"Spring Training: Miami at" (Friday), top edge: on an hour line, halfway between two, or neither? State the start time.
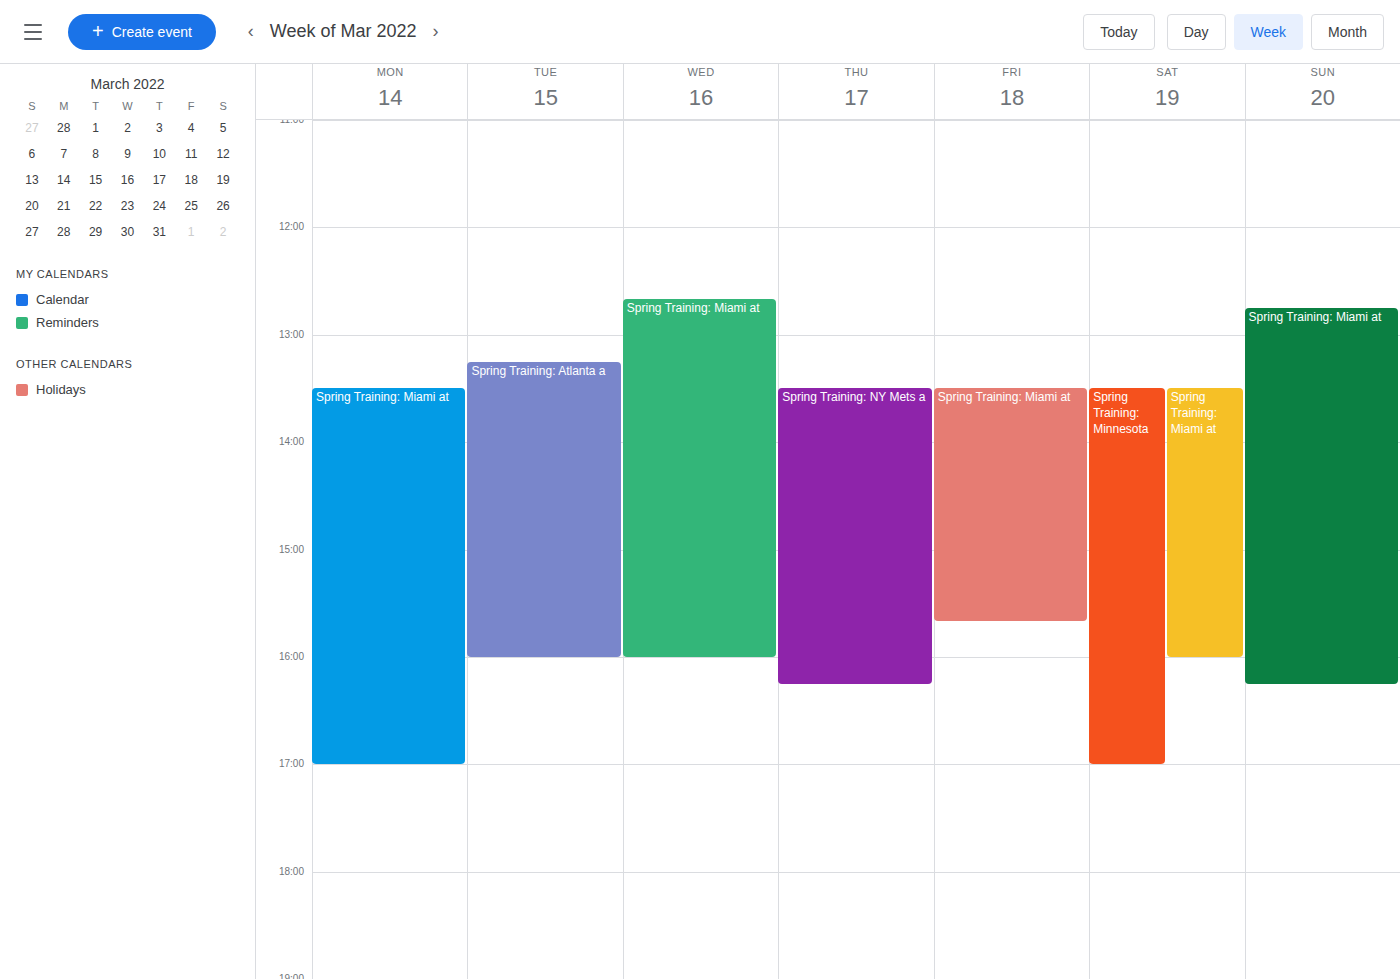
1:30 PM -- halfway between the 1 PM and 2 PM lines.